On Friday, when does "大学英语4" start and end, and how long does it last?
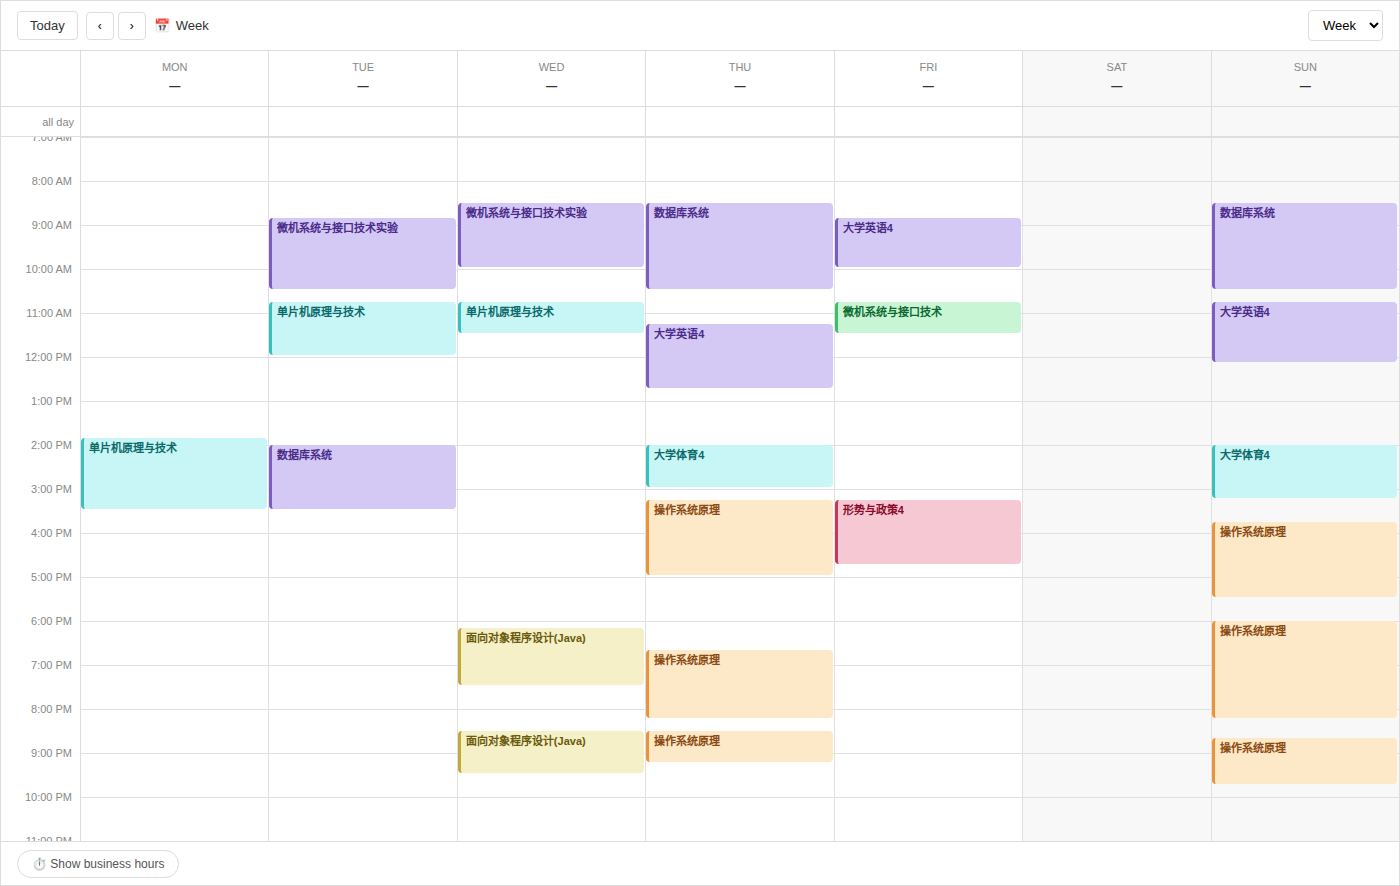
8:50 AM to 10:00 AM, 1 hour 10 minutes